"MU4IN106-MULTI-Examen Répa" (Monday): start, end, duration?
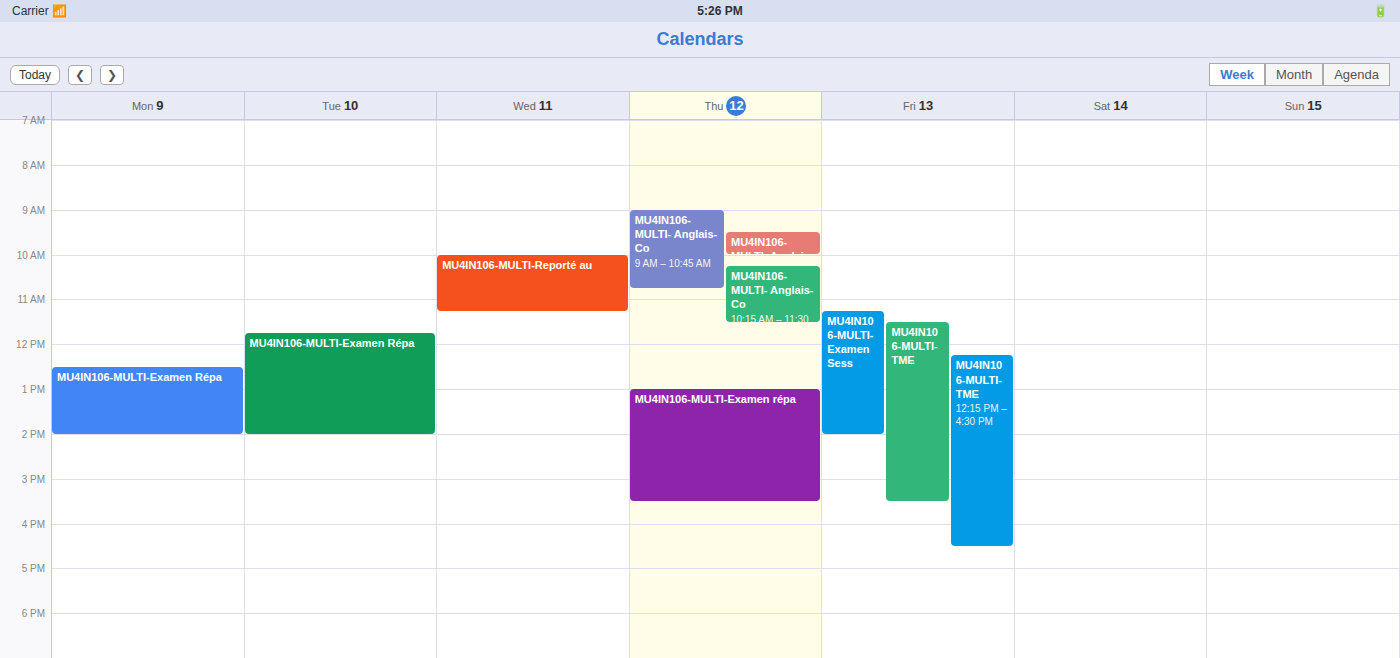
12:30 PM to 2:00 PM, 1 hour 30 minutes